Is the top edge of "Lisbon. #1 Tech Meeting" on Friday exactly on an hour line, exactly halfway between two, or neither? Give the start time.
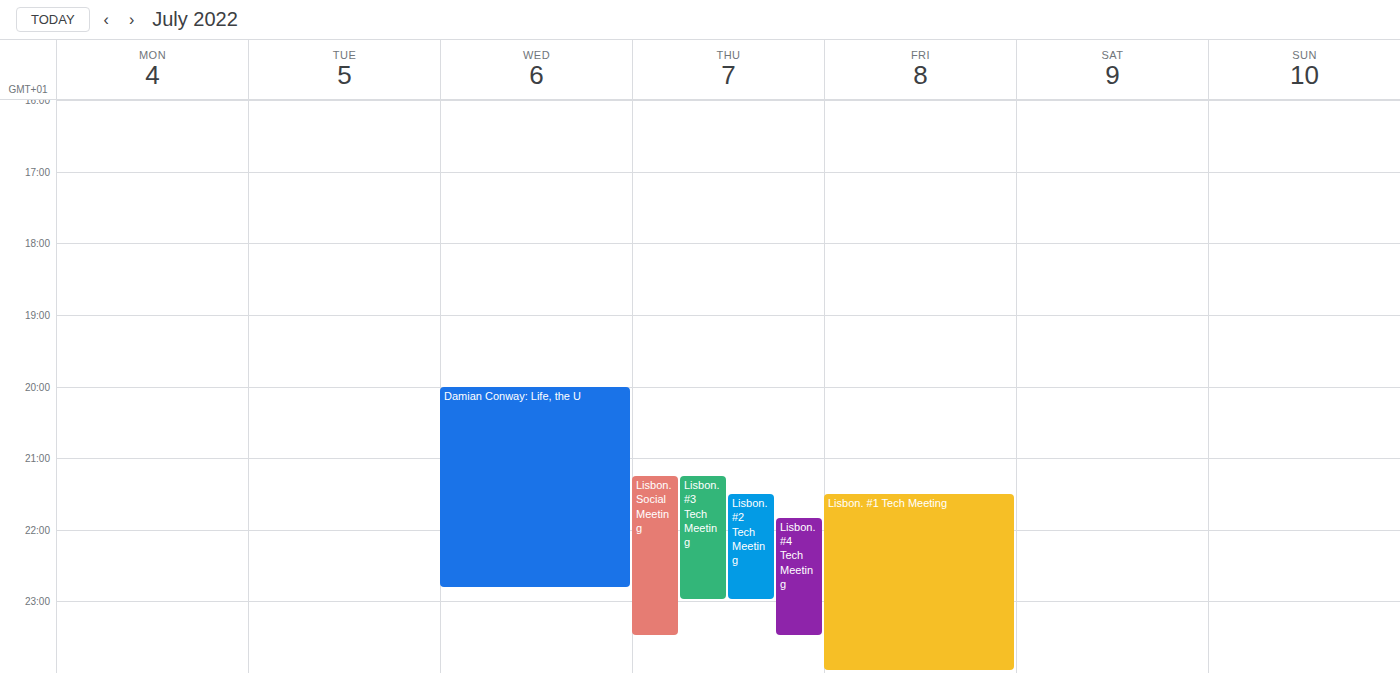
9:30 PM -- halfway between the 9 PM and 10 PM lines.